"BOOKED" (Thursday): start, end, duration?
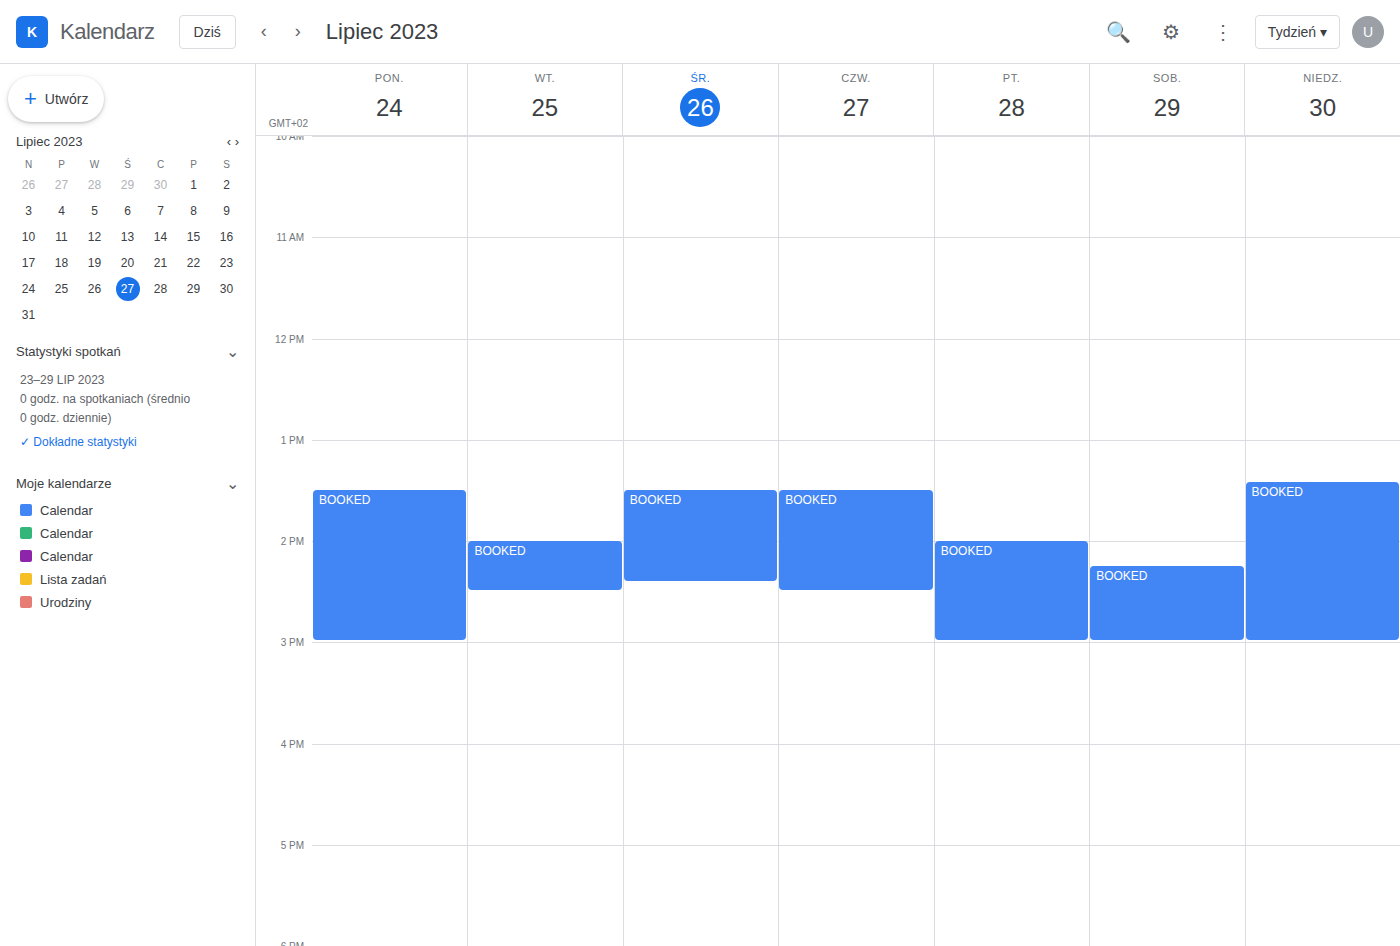
1:30 PM to 2:30 PM, 1 hour